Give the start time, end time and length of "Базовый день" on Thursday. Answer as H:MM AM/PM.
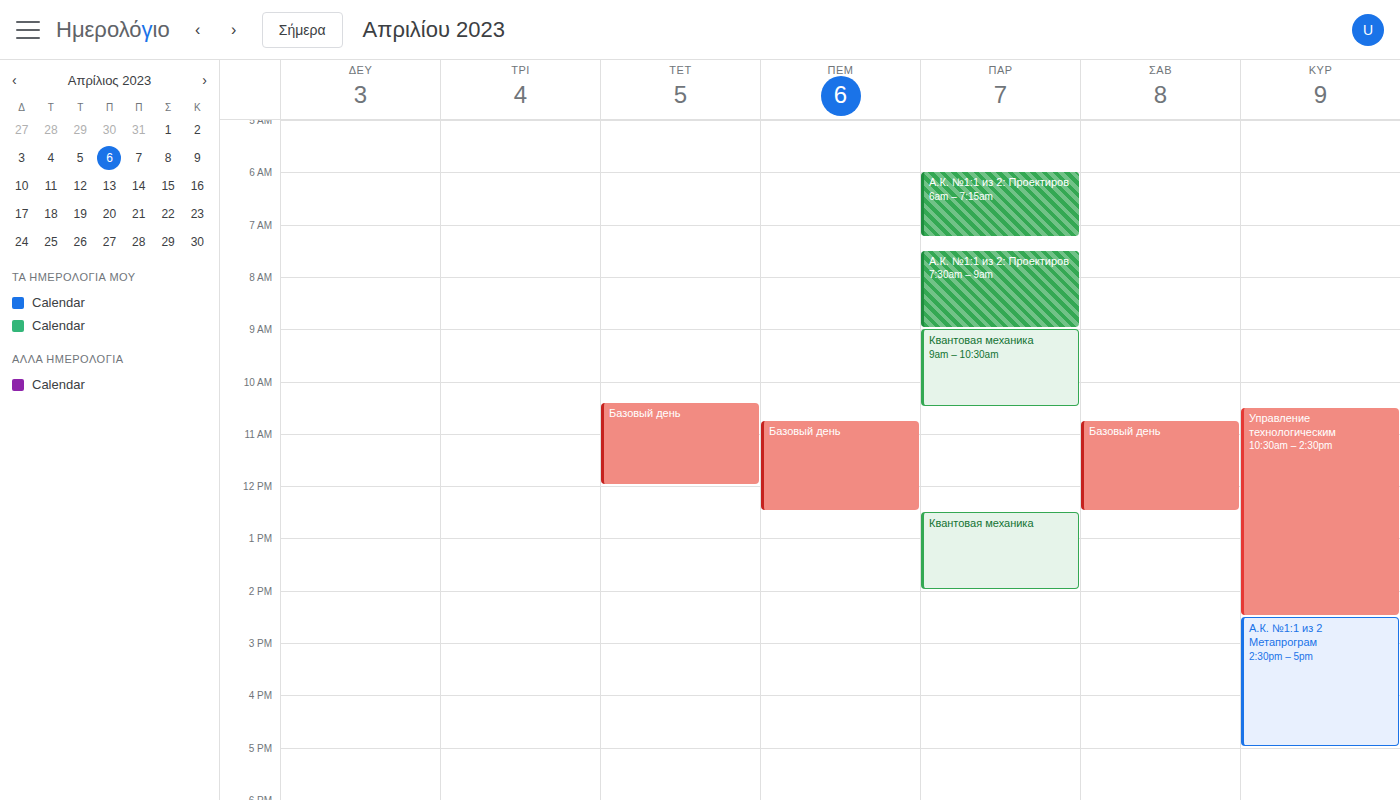
10:45 AM to 12:30 PM, 1 hour 45 minutes